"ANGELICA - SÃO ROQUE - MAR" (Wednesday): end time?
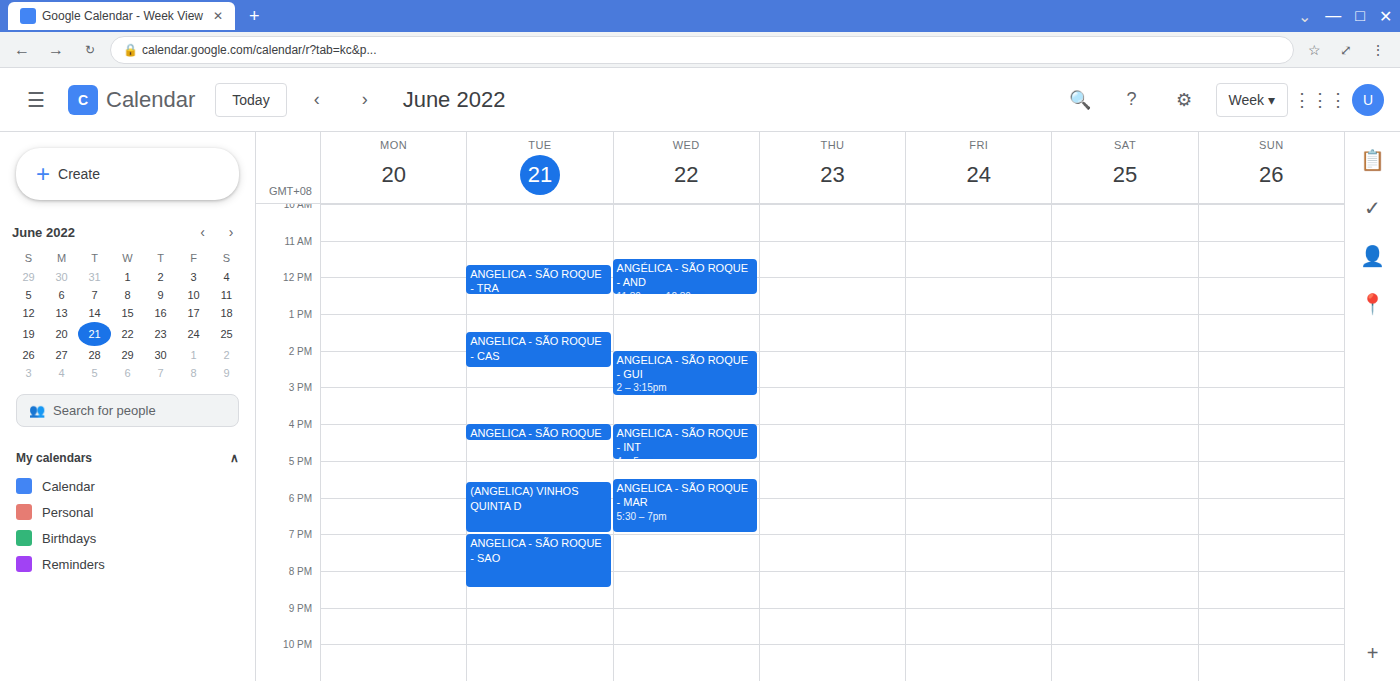
7:00 PM